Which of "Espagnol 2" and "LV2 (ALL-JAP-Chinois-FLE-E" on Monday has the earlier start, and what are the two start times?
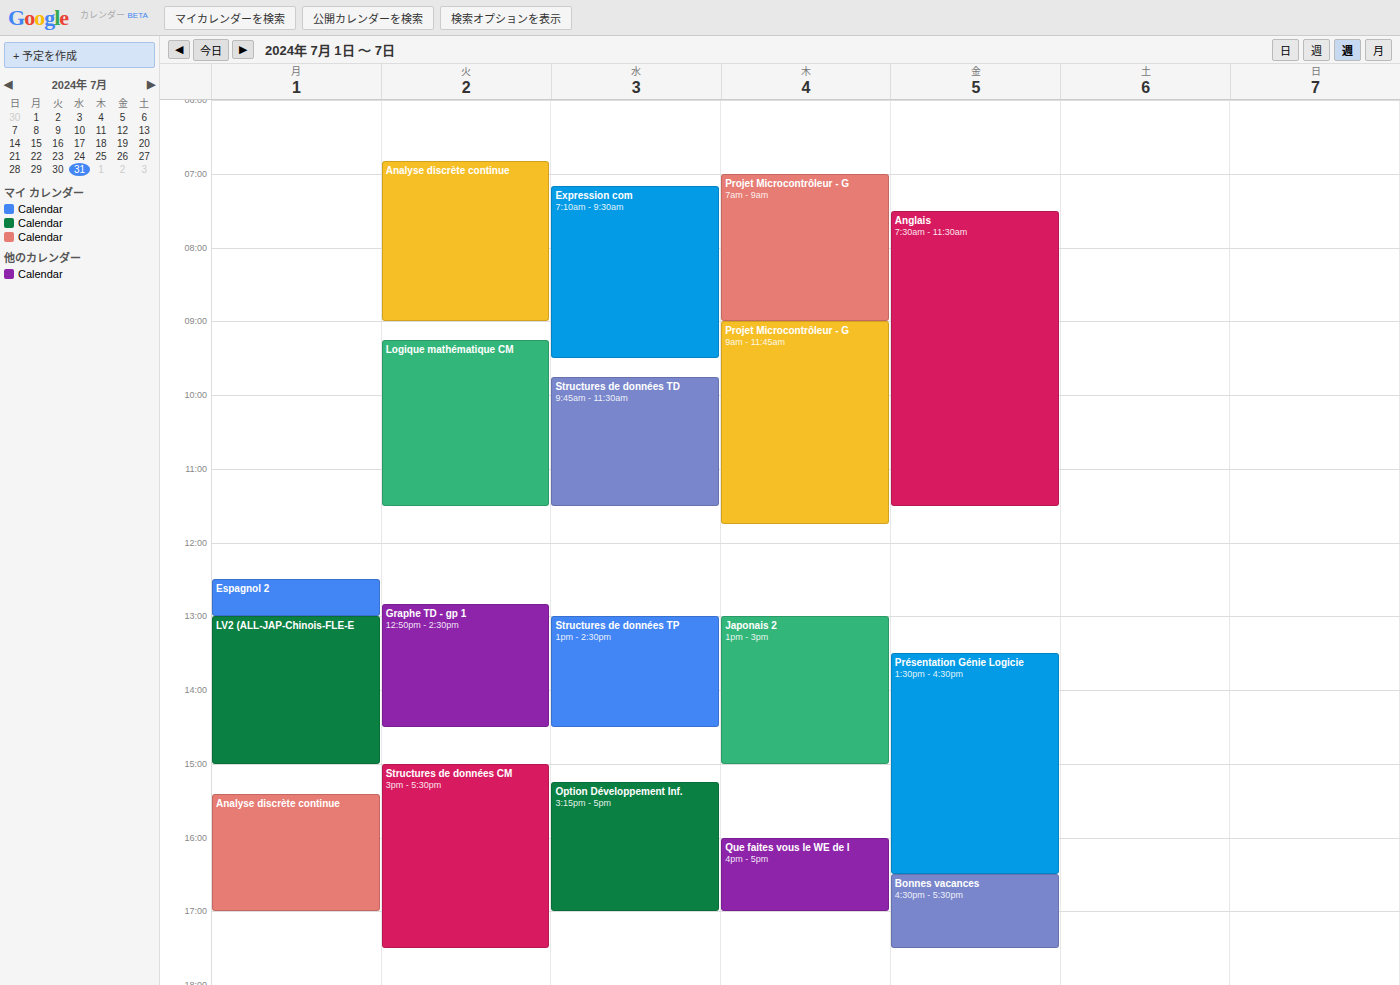
"Espagnol 2" 12:30 PM; "LV2 (ALL-JAP-Chinois-FLE-E" 1:00 PM.